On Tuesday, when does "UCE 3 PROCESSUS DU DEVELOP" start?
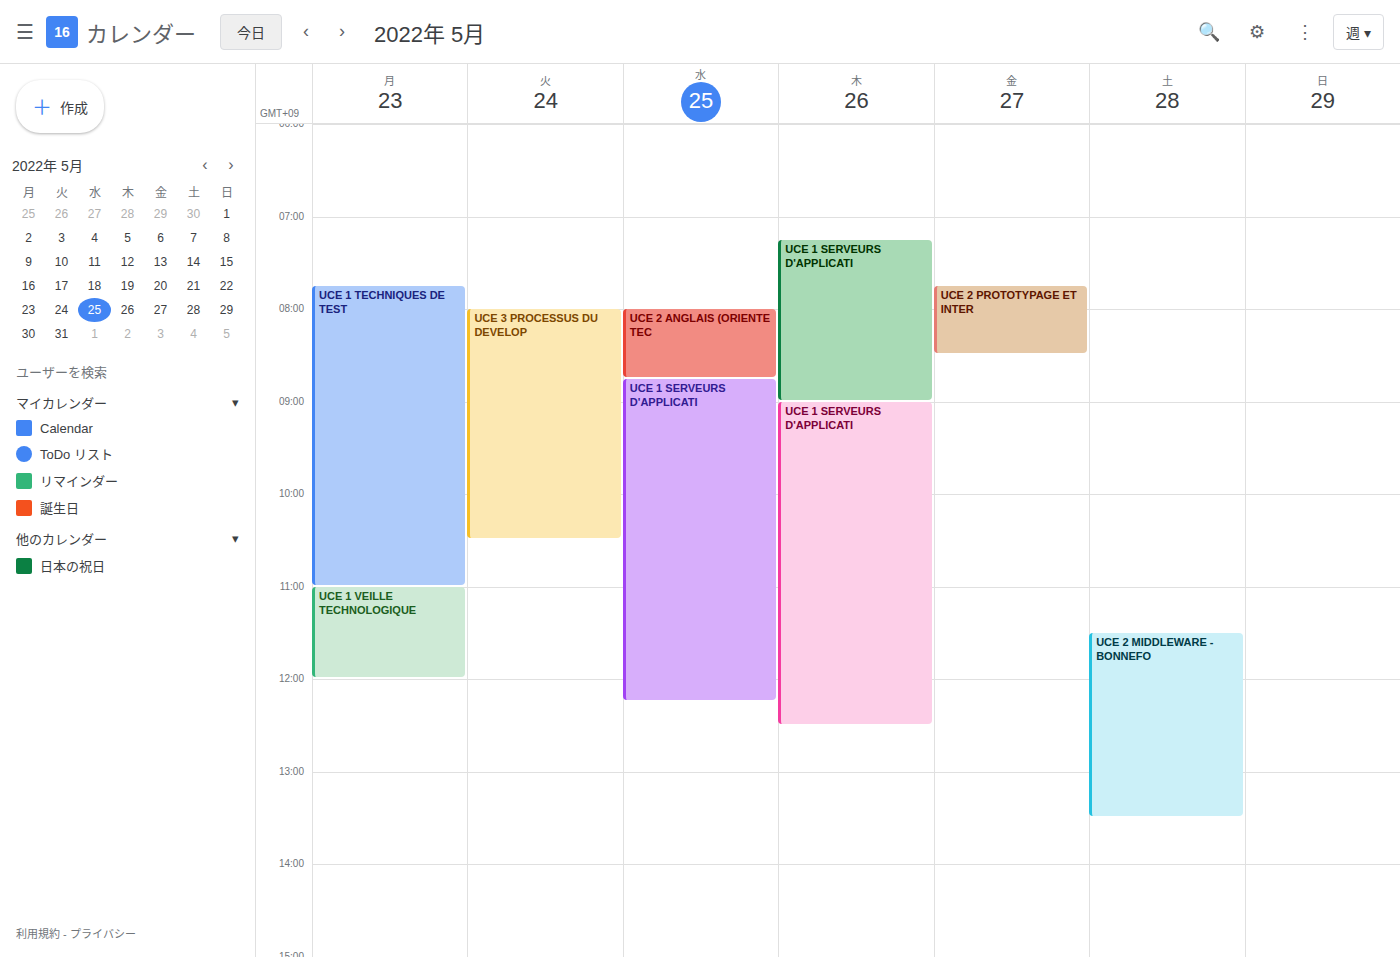
8:00 AM